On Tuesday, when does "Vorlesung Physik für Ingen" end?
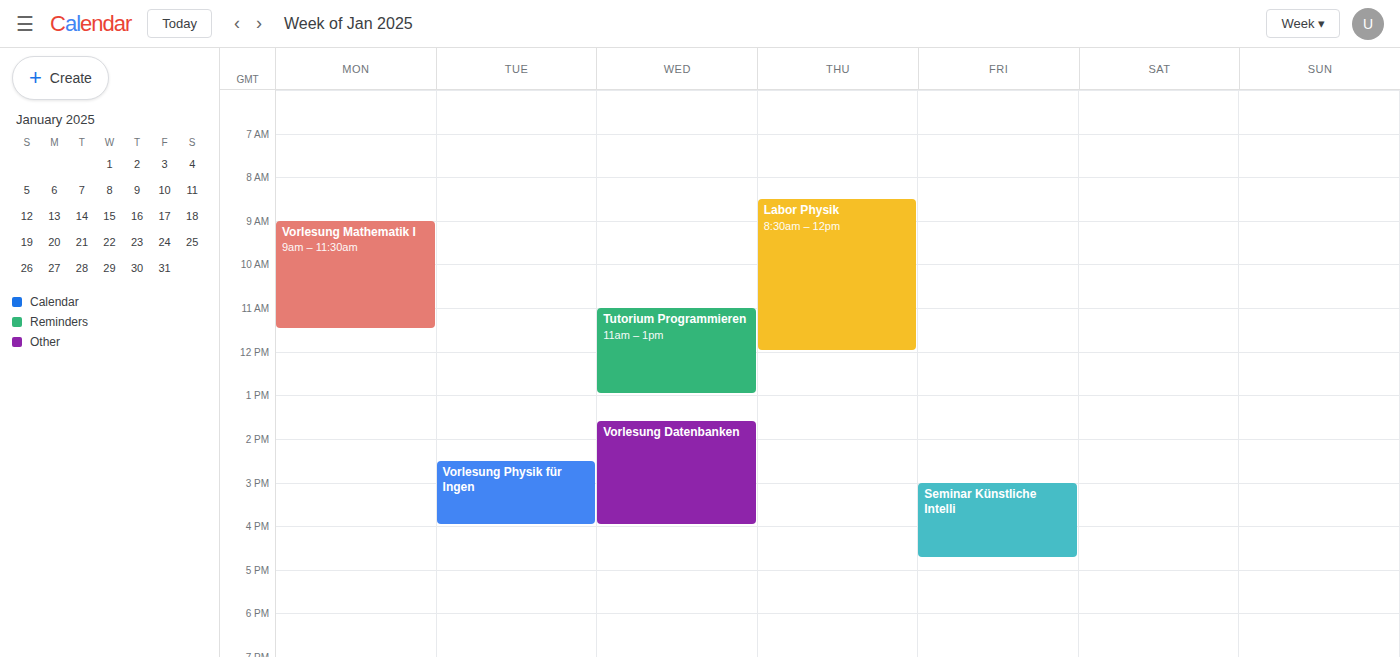
4:00 PM